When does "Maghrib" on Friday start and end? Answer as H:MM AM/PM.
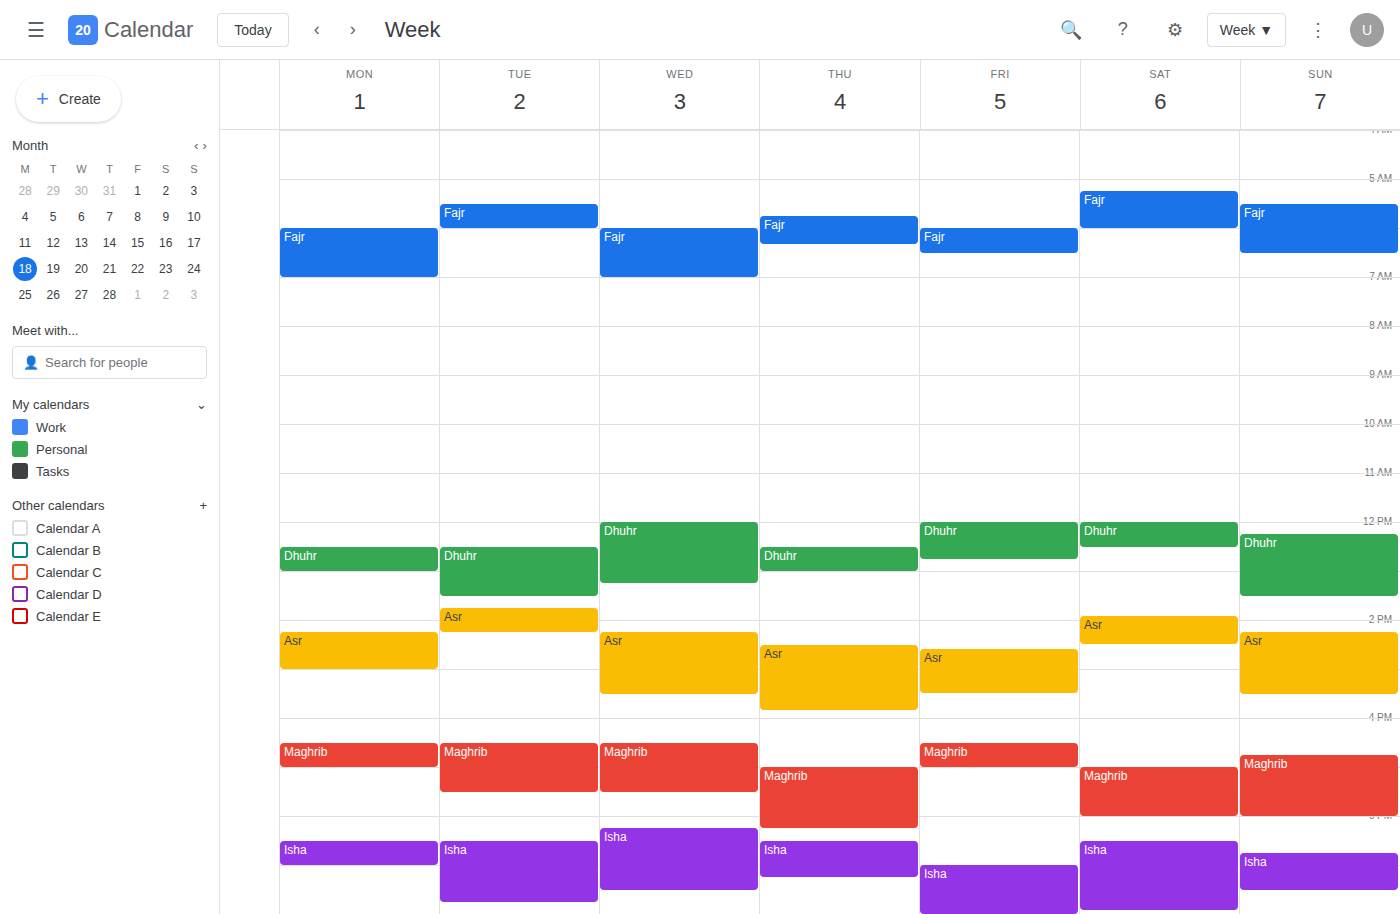
4:30 PM to 5:00 PM